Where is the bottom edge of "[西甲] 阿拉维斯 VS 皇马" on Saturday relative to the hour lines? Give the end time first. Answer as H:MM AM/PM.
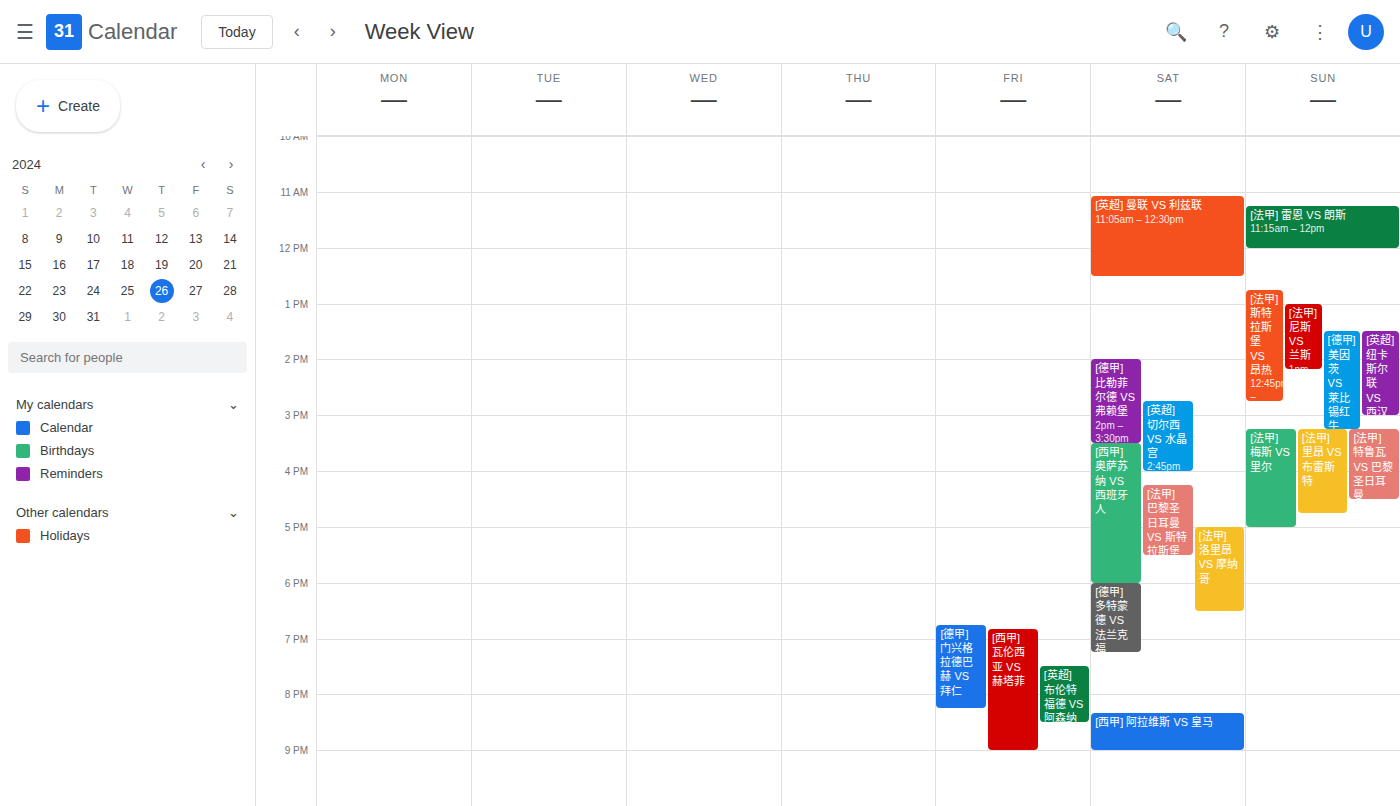
9:00 PM -- exactly on the 9 PM line.